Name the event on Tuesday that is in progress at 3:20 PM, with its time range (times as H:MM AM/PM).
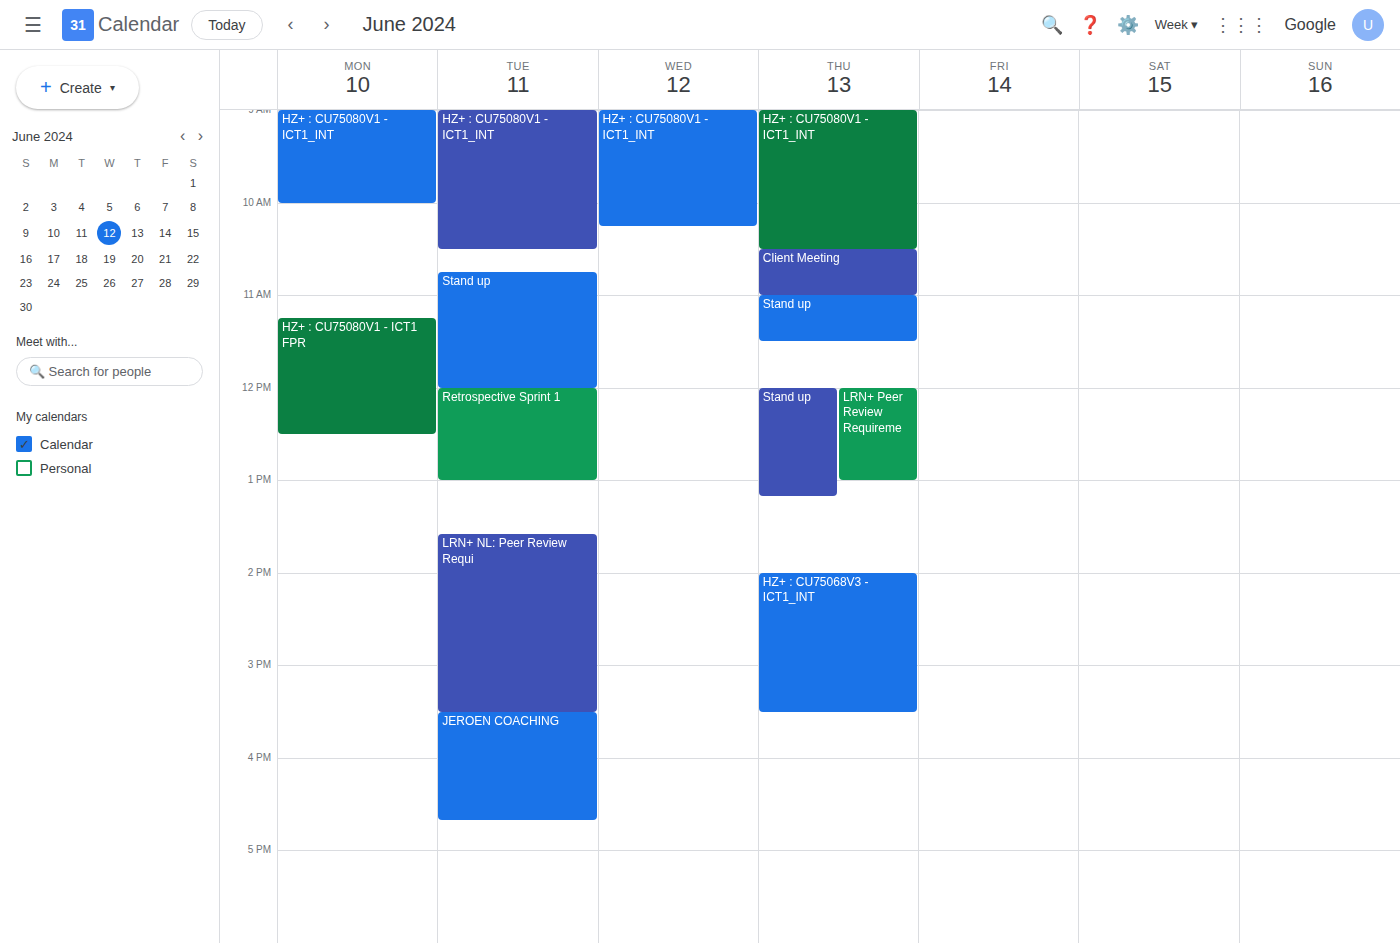
"LRN+ NL: Peer Review Requi", 1:35 PM to 3:30 PM